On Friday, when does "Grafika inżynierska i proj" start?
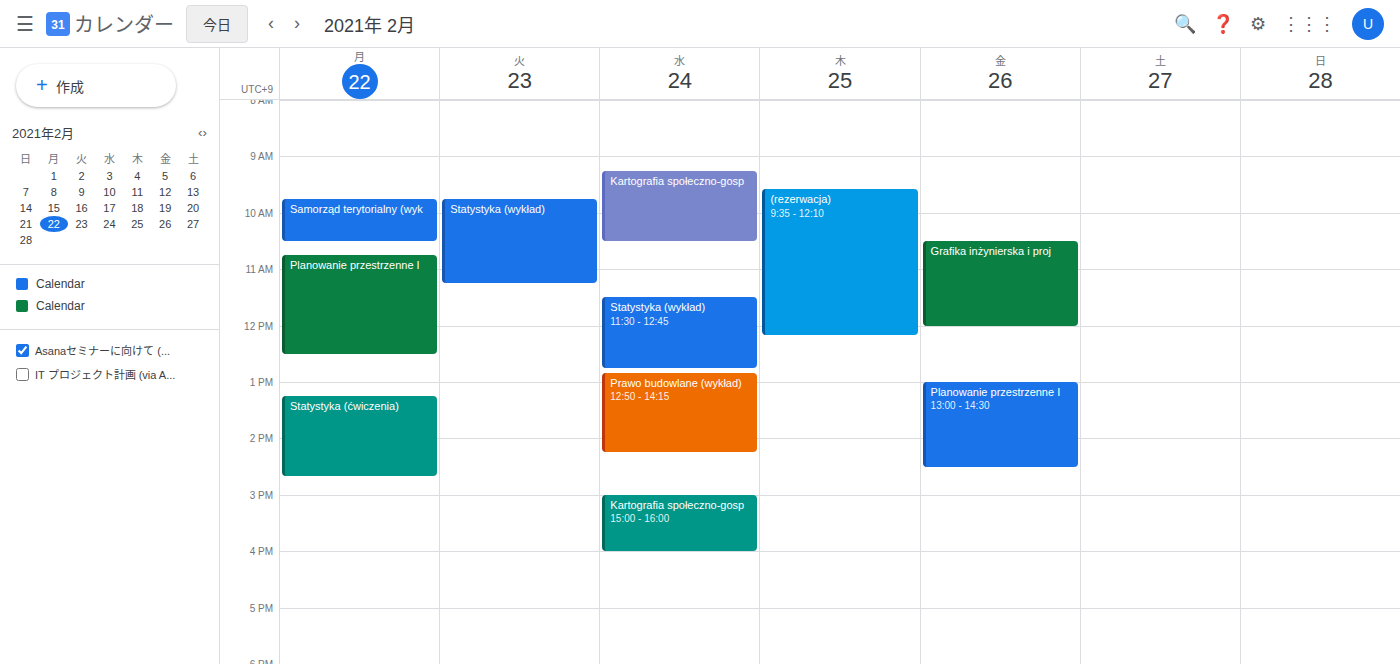
10:30 AM